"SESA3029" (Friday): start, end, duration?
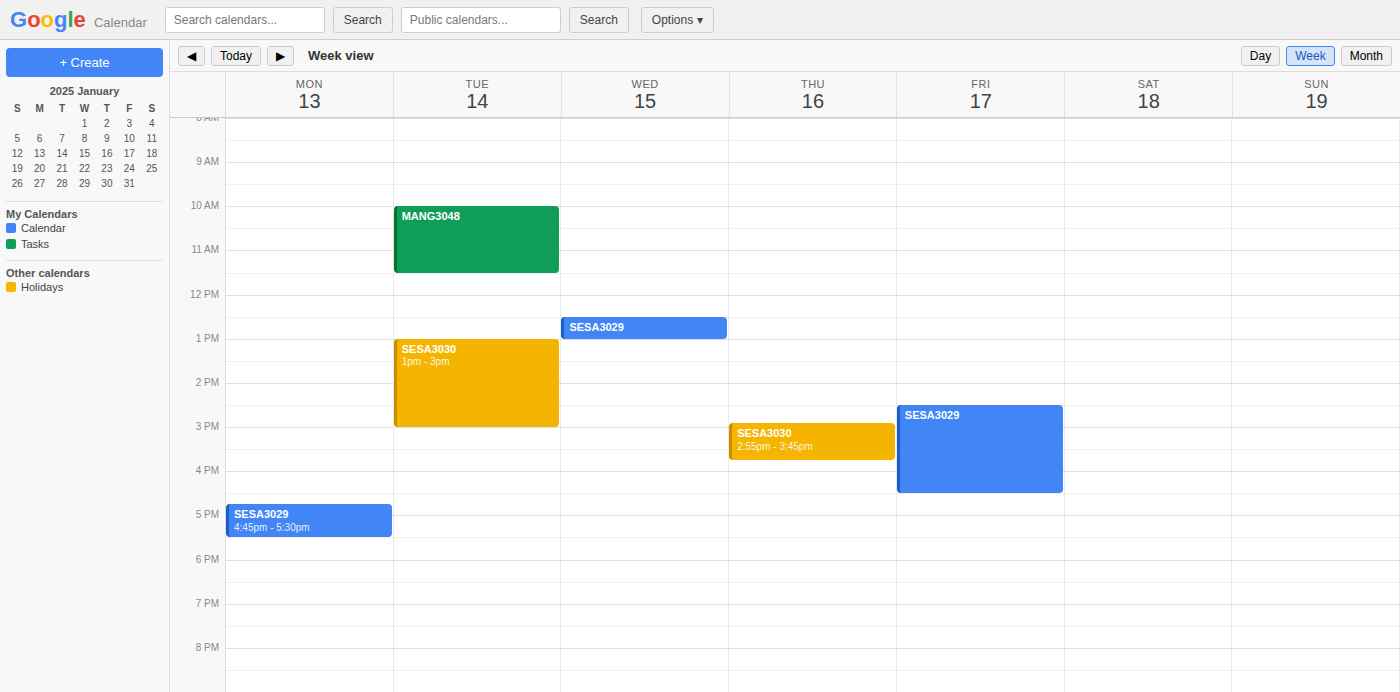
2:30 PM to 4:30 PM, 2 hours